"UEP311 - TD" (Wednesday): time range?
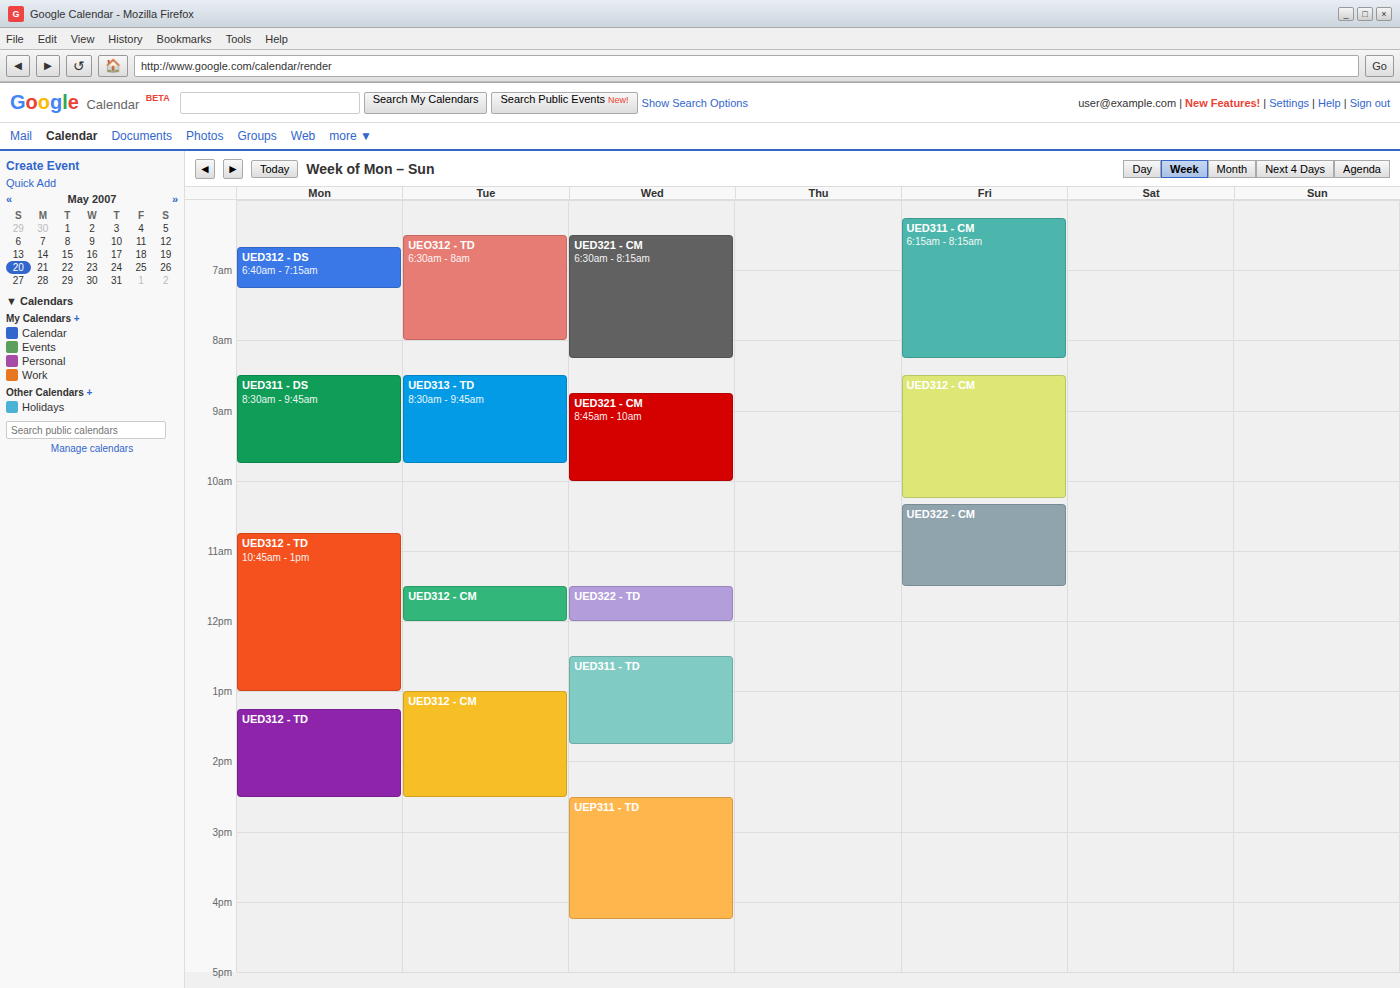
14:30 to 16:15